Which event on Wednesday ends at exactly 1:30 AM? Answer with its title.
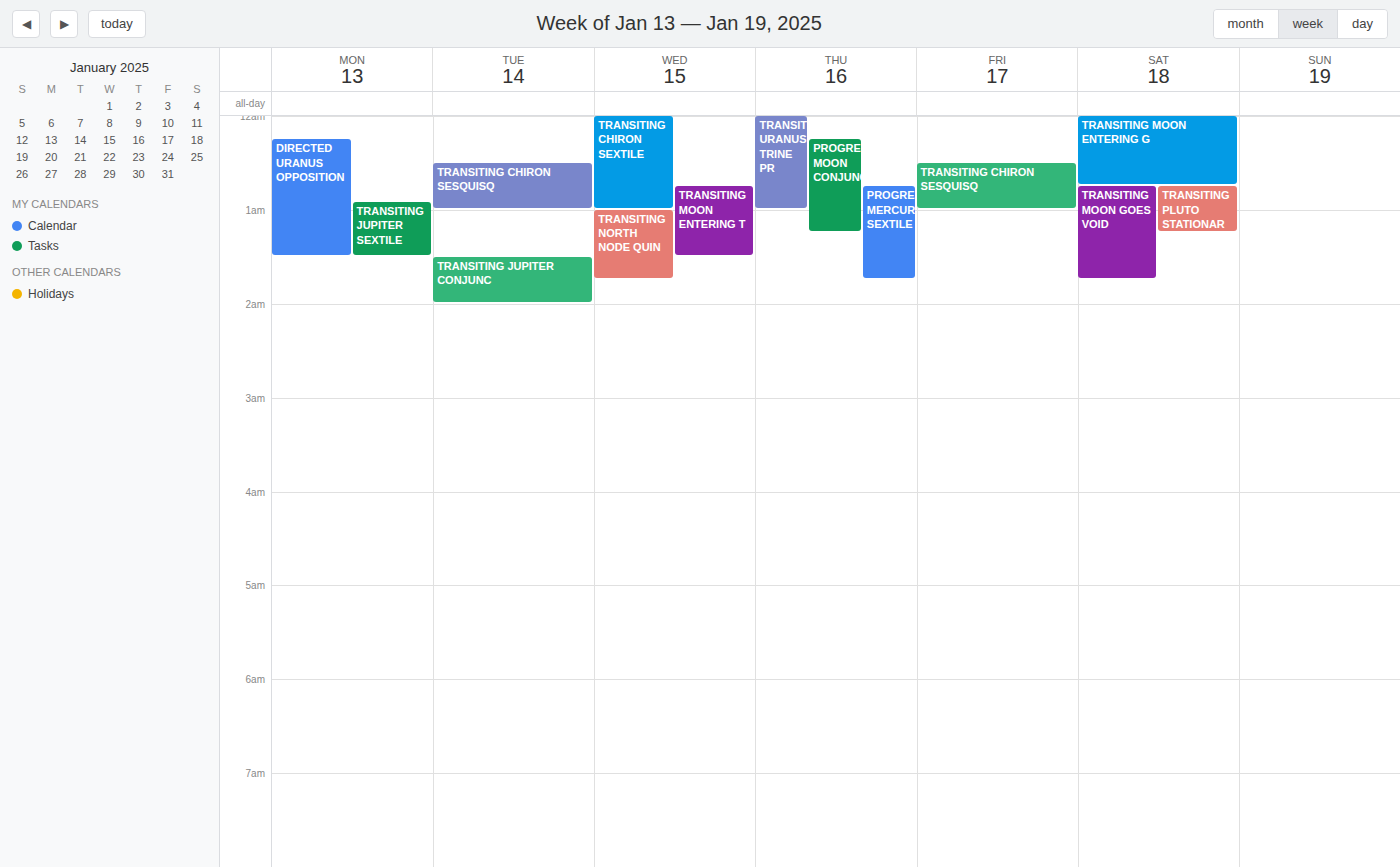
"TRANSITING MOON ENTERING T"